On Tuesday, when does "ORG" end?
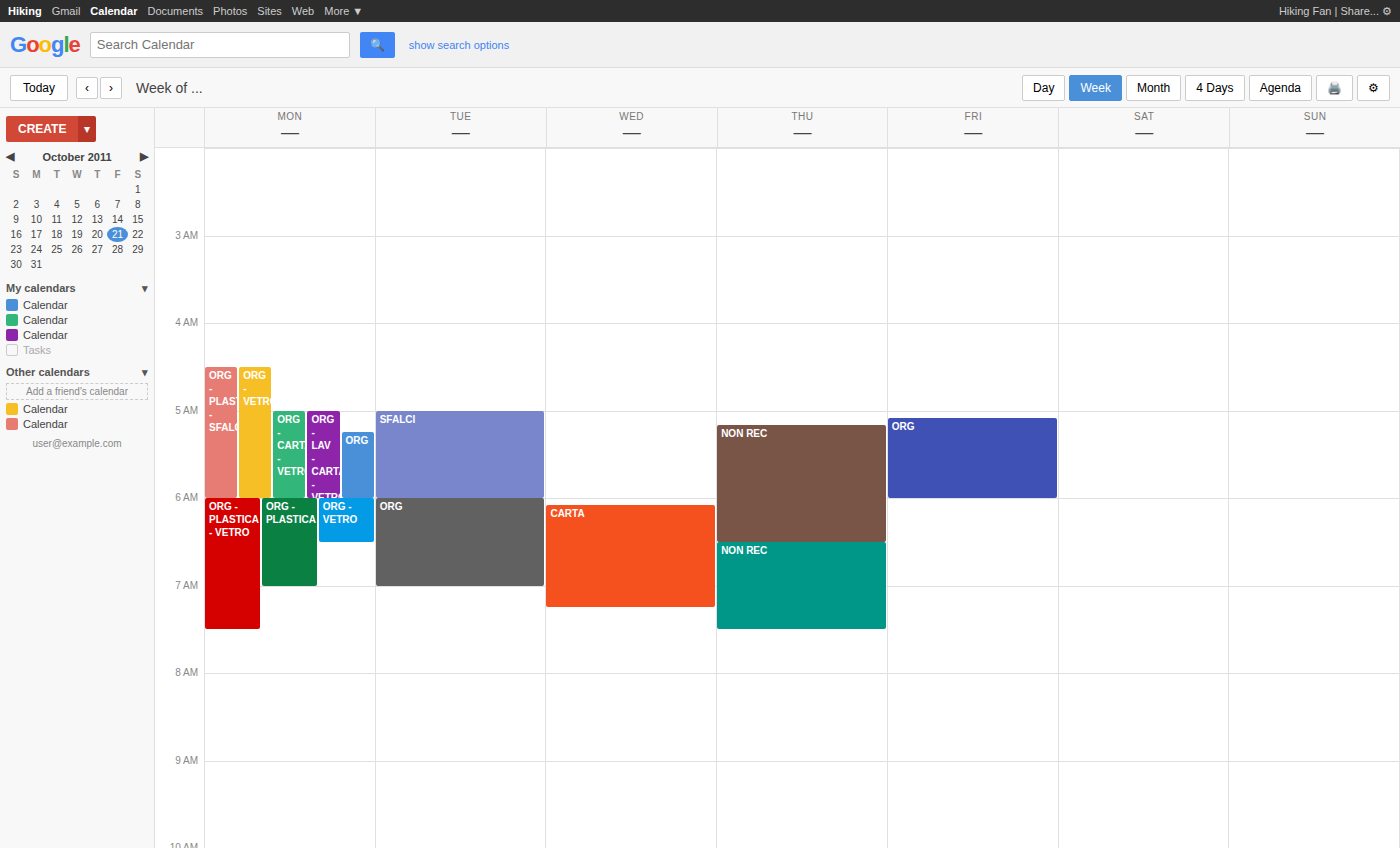
7:00 AM